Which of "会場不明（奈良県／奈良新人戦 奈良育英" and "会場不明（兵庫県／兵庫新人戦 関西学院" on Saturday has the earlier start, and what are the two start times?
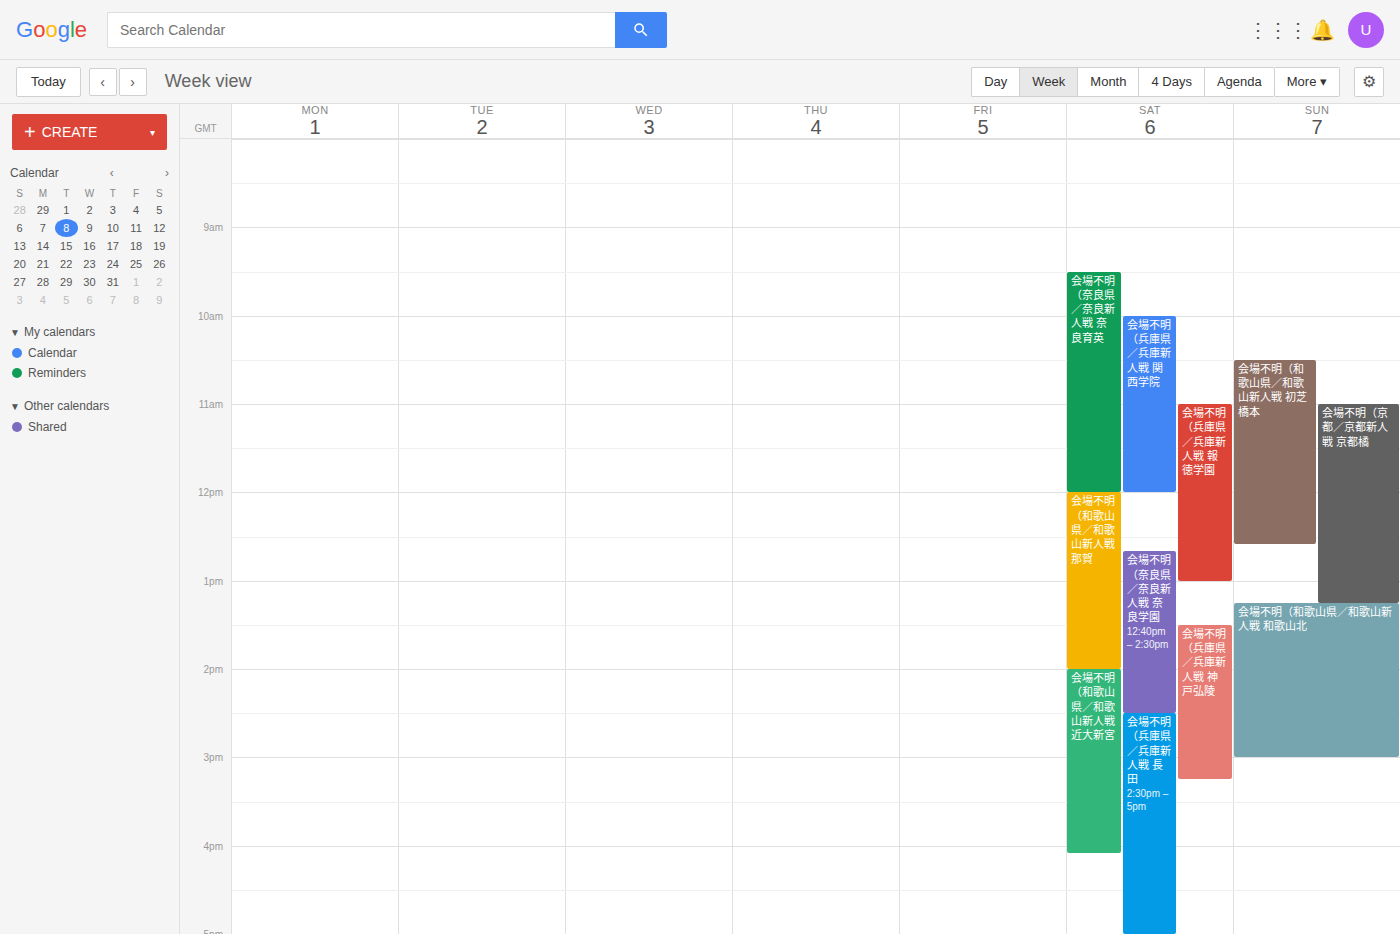
"会場不明（奈良県／奈良新人戦 奈良育英" 9:30 AM; "会場不明（兵庫県／兵庫新人戦 関西学院" 10:00 AM.